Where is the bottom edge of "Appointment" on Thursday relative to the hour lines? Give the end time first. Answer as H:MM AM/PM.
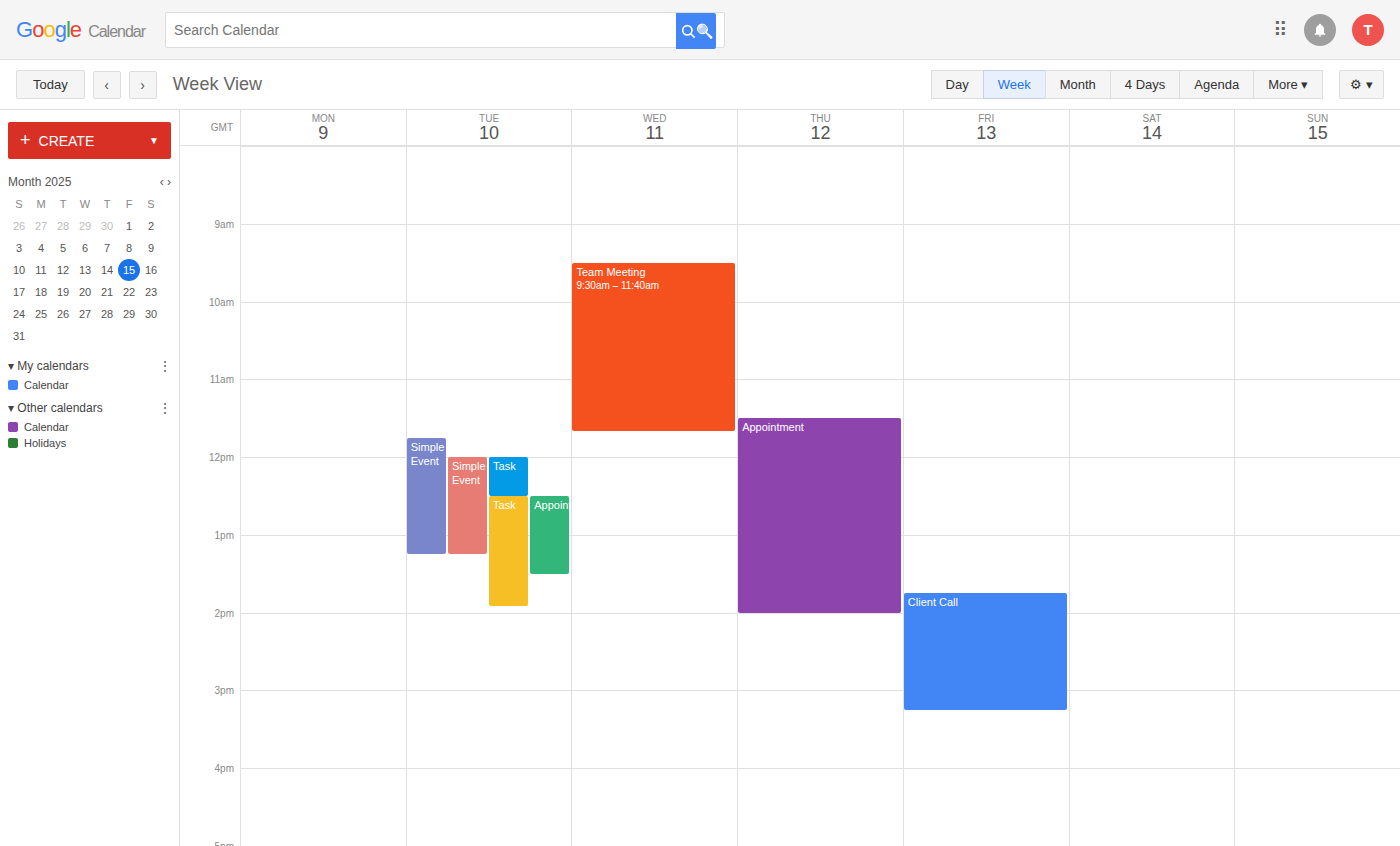
2:00 PM -- exactly on the 2 PM line.